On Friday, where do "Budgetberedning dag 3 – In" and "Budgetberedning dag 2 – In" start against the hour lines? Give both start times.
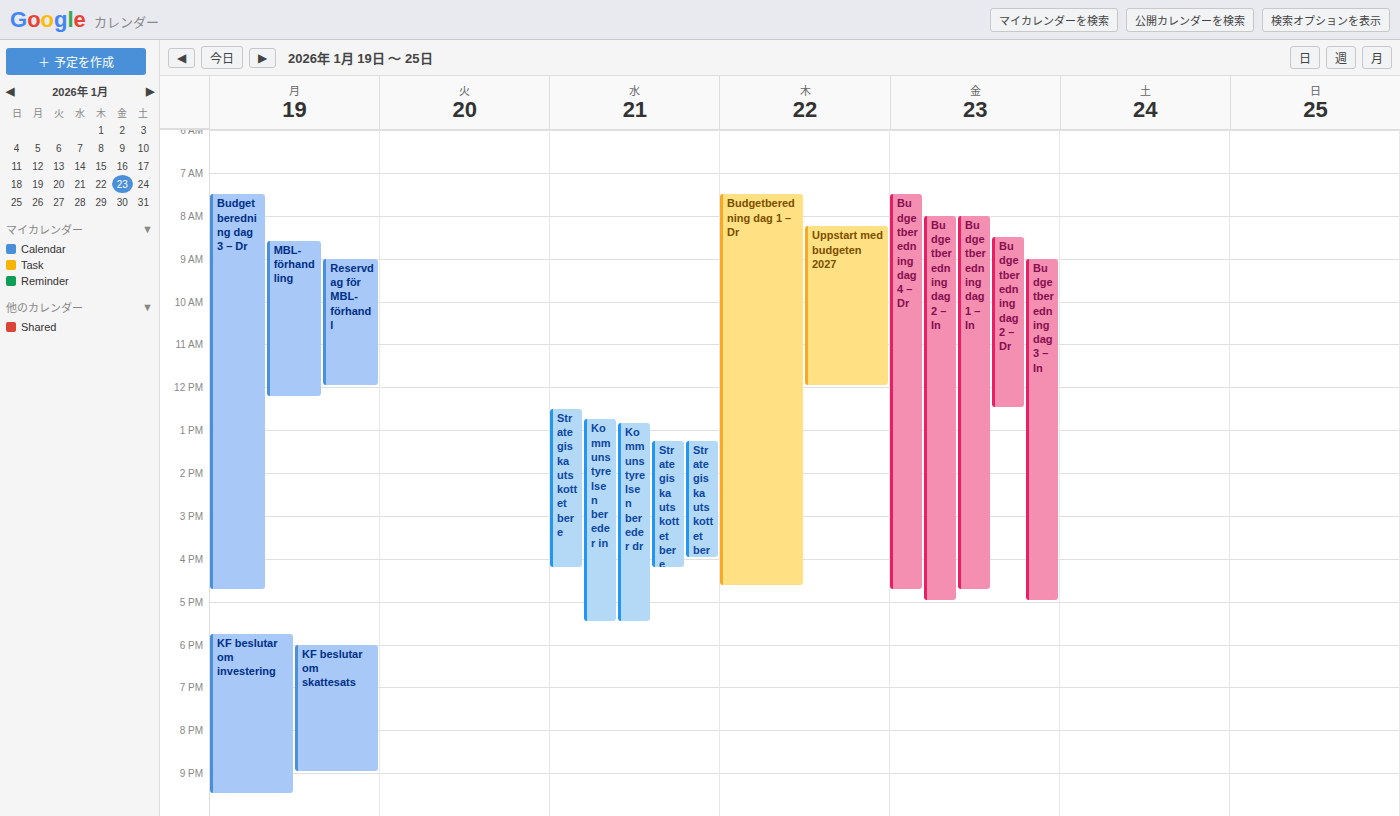
"Budgetberedning dag 3 – In": 9:00 AM, exactly on the 9 AM line. "Budgetberedning dag 2 – In": 8:00 AM, exactly on the 8 AM line.